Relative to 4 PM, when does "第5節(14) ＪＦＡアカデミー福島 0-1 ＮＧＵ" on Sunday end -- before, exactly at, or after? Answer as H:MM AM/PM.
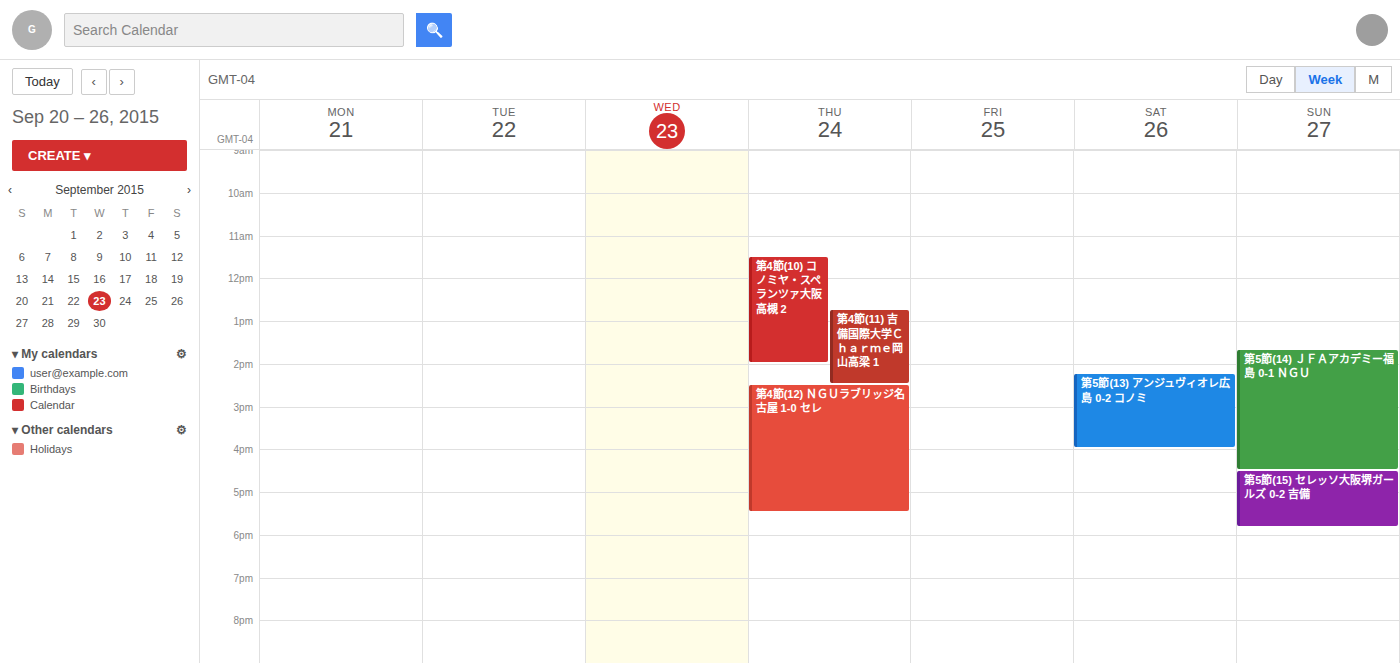
4:30 PM -- after 4 PM, 30 minutes below the 4 PM line.